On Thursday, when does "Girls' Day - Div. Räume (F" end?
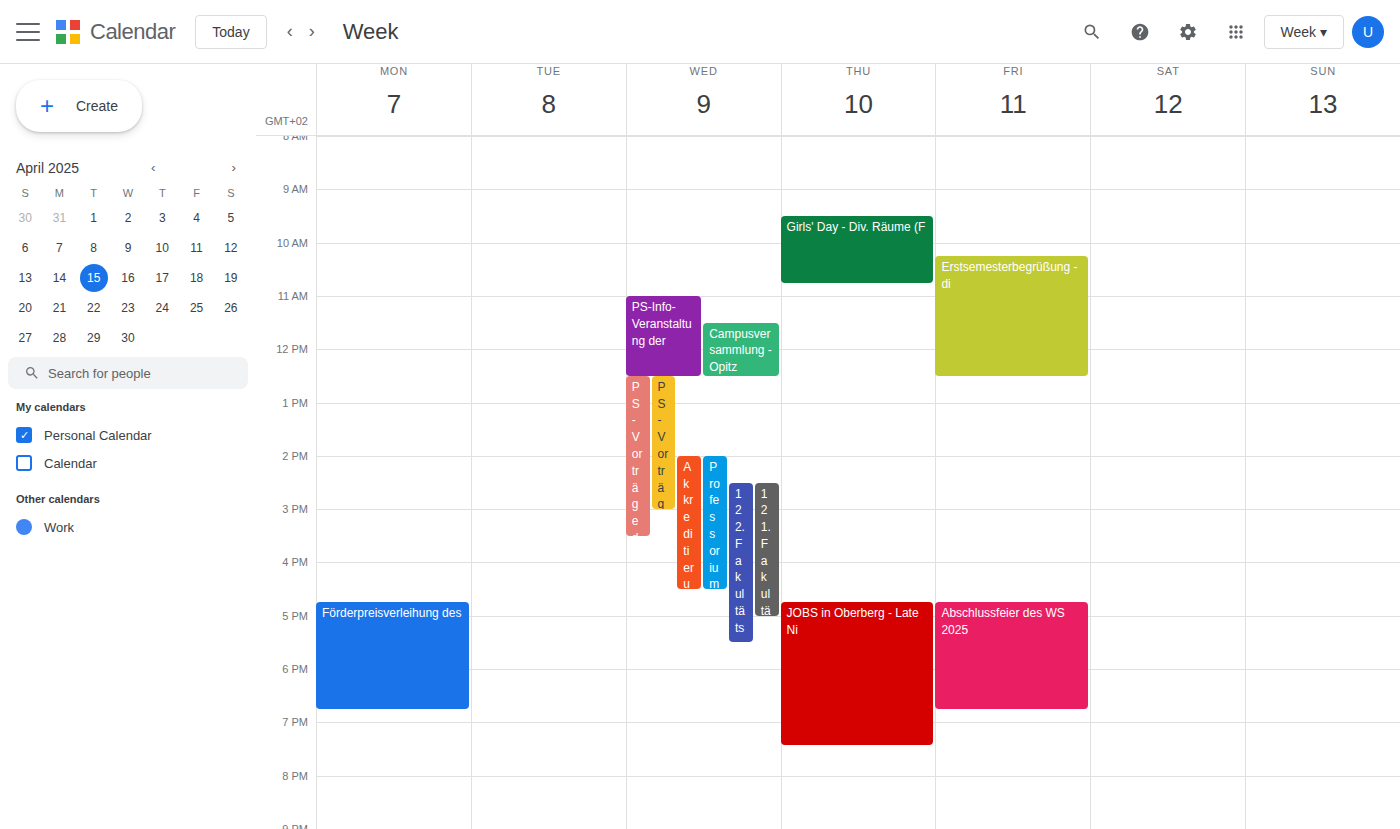
10:45 AM